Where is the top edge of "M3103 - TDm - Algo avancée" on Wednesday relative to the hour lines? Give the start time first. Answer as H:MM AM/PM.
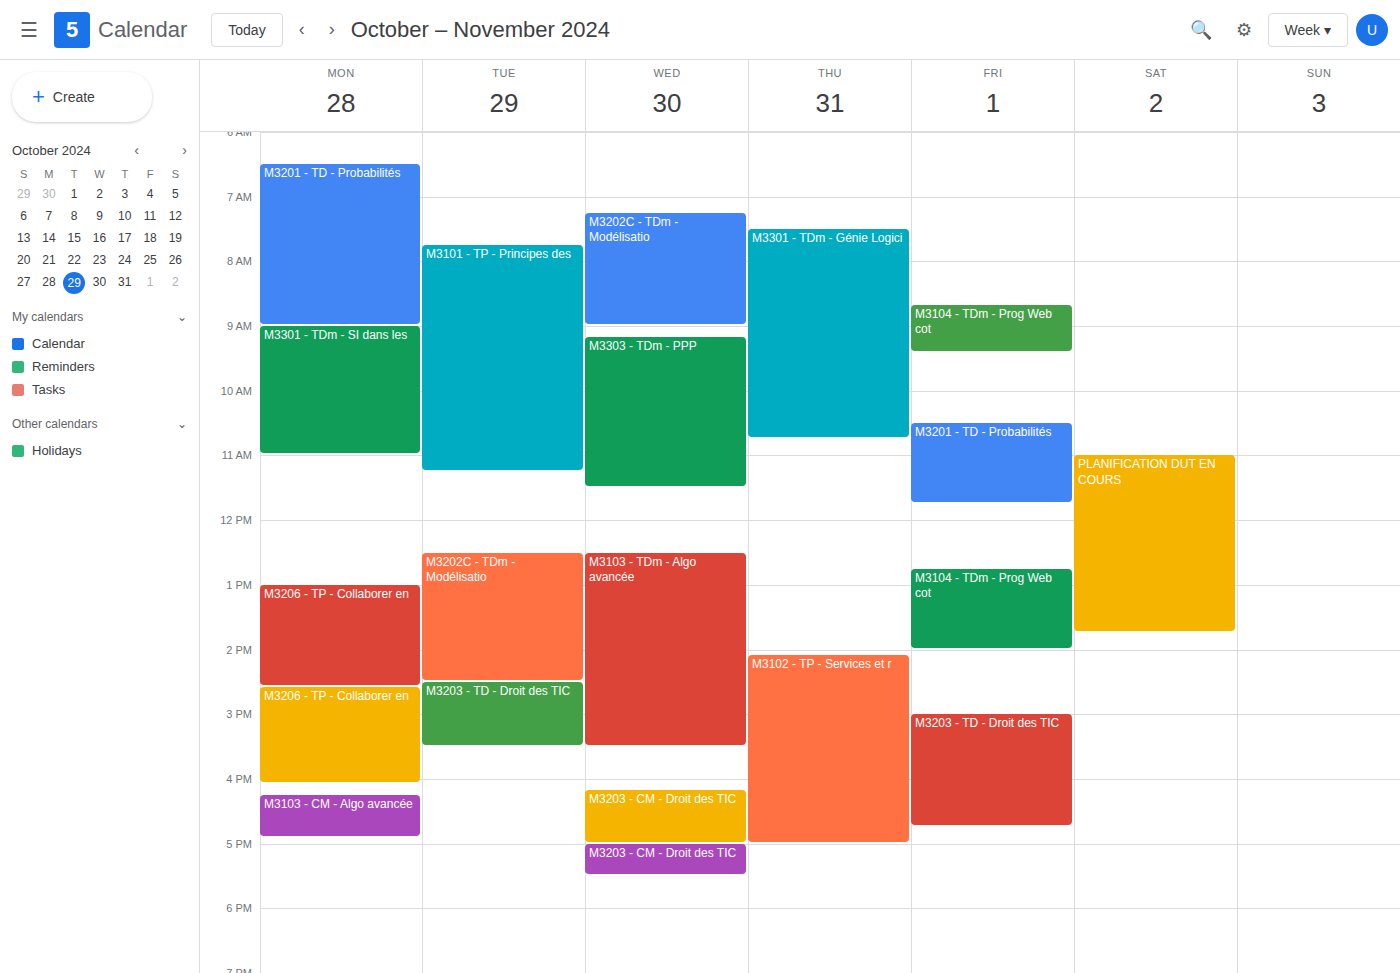
12:30 PM -- halfway between the 12 PM and 1 PM lines.